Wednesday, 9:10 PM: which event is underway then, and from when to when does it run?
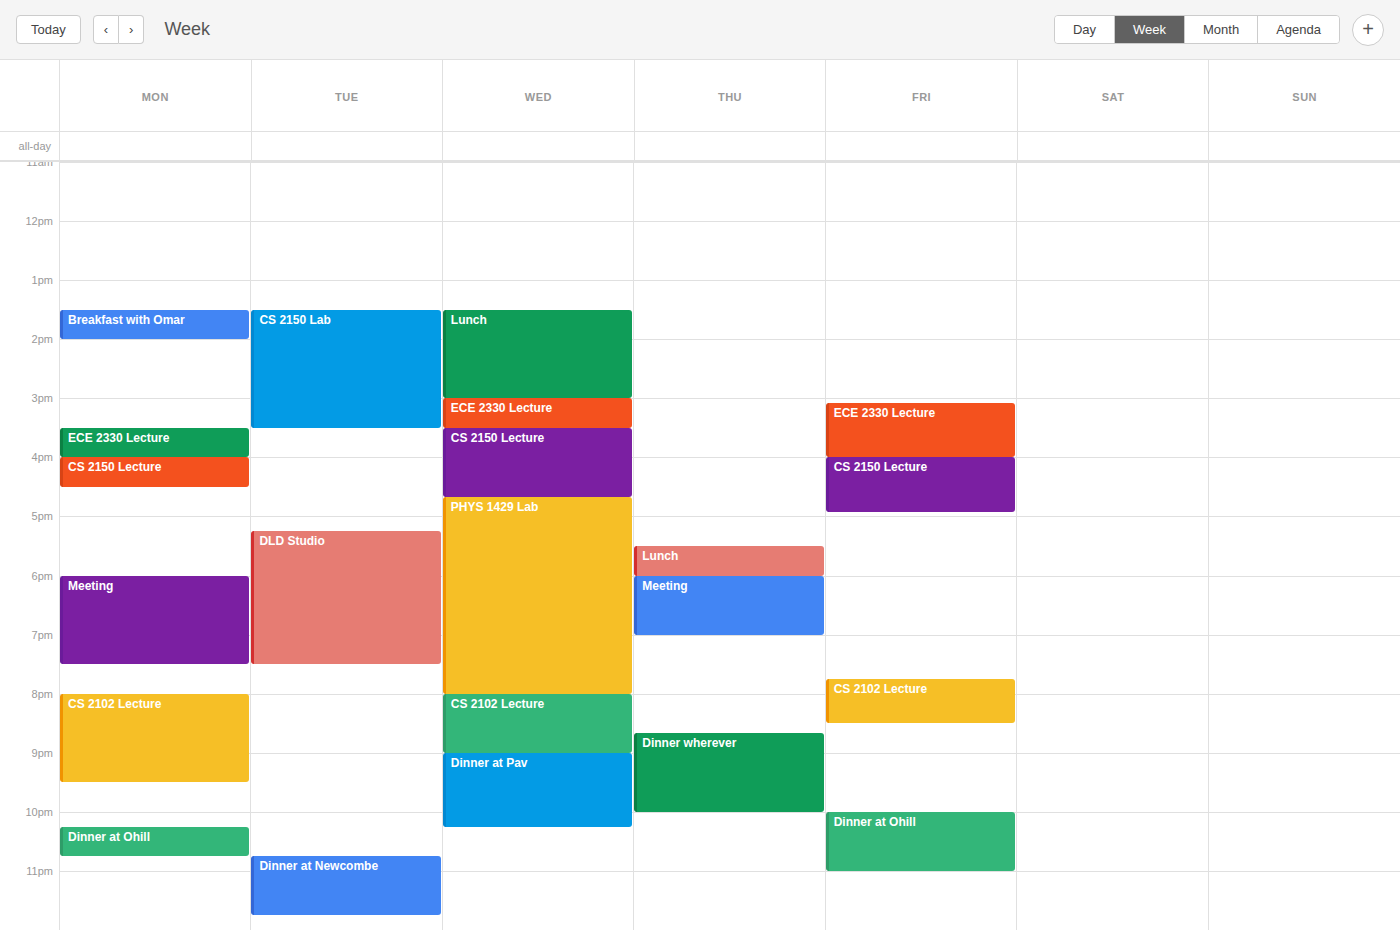
"Dinner at Pav", 9:00 PM to 10:15 PM